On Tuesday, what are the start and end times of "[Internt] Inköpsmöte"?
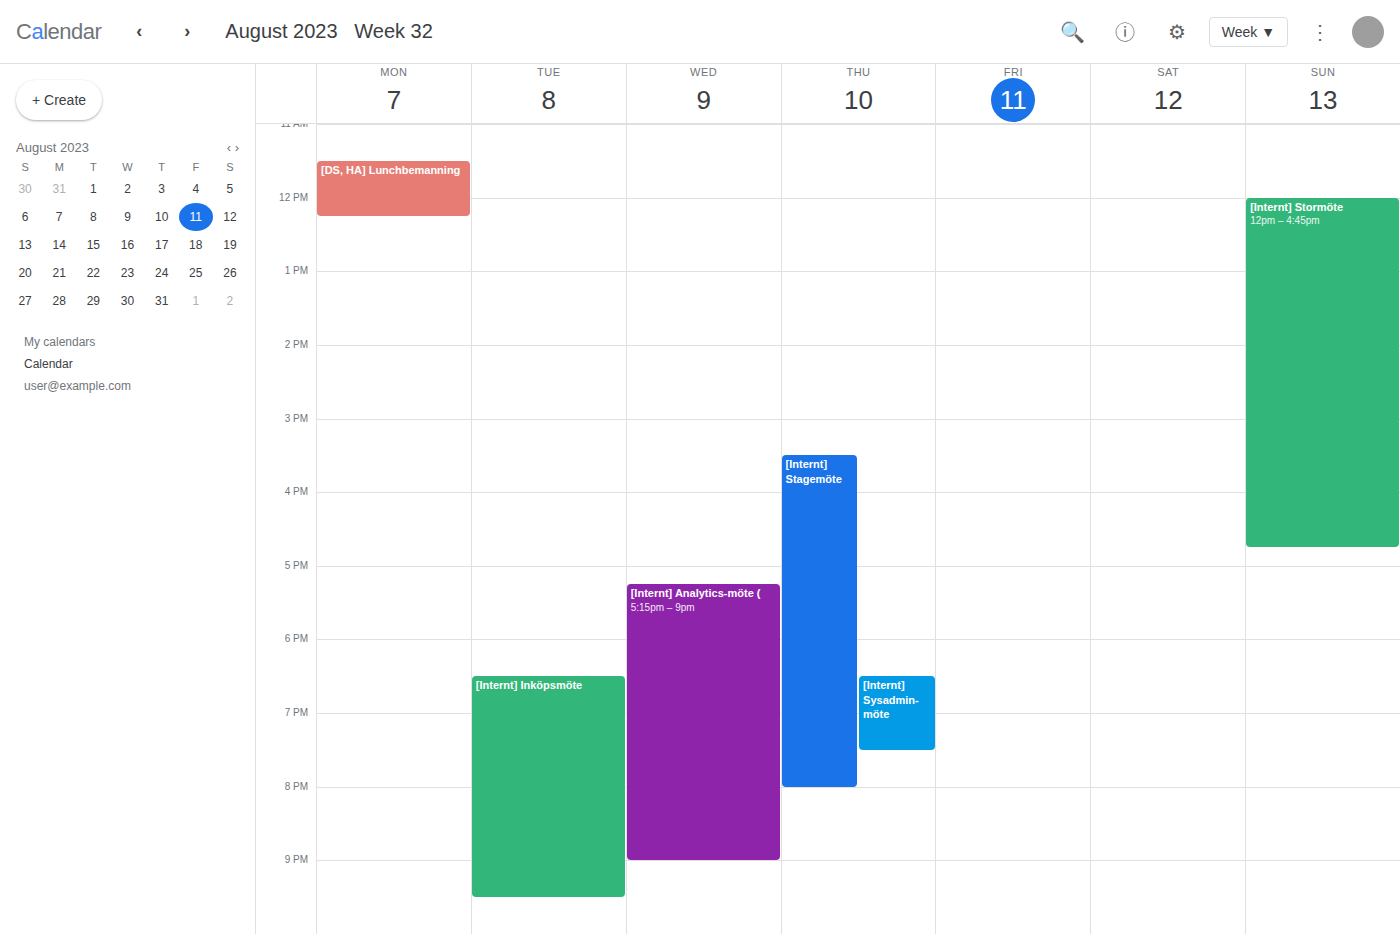
6:30 PM to 9:30 PM